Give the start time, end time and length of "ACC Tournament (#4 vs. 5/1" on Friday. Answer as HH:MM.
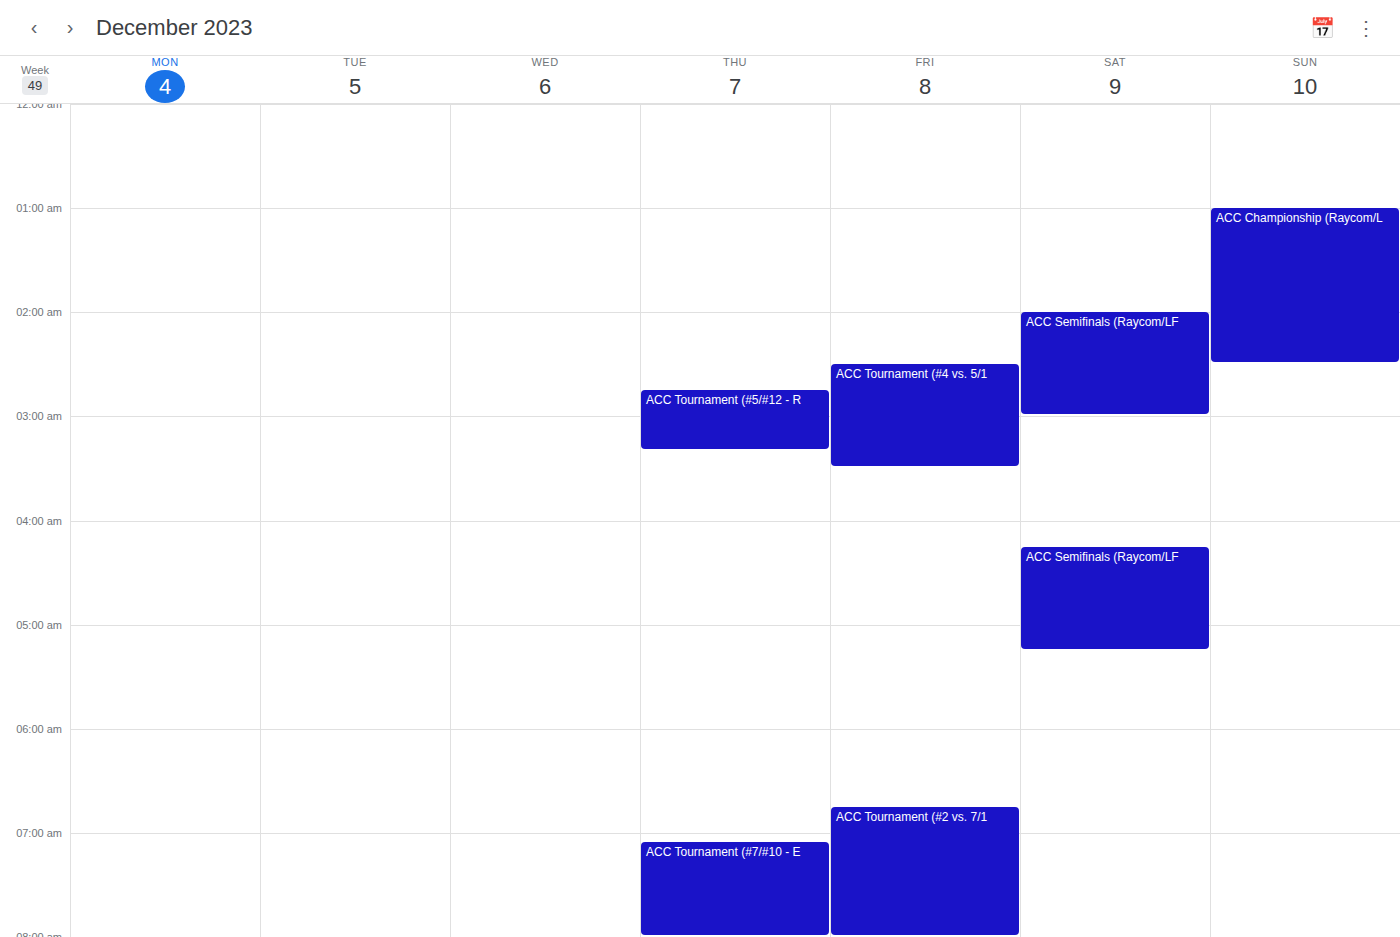
02:30 to 03:30, 1 hour